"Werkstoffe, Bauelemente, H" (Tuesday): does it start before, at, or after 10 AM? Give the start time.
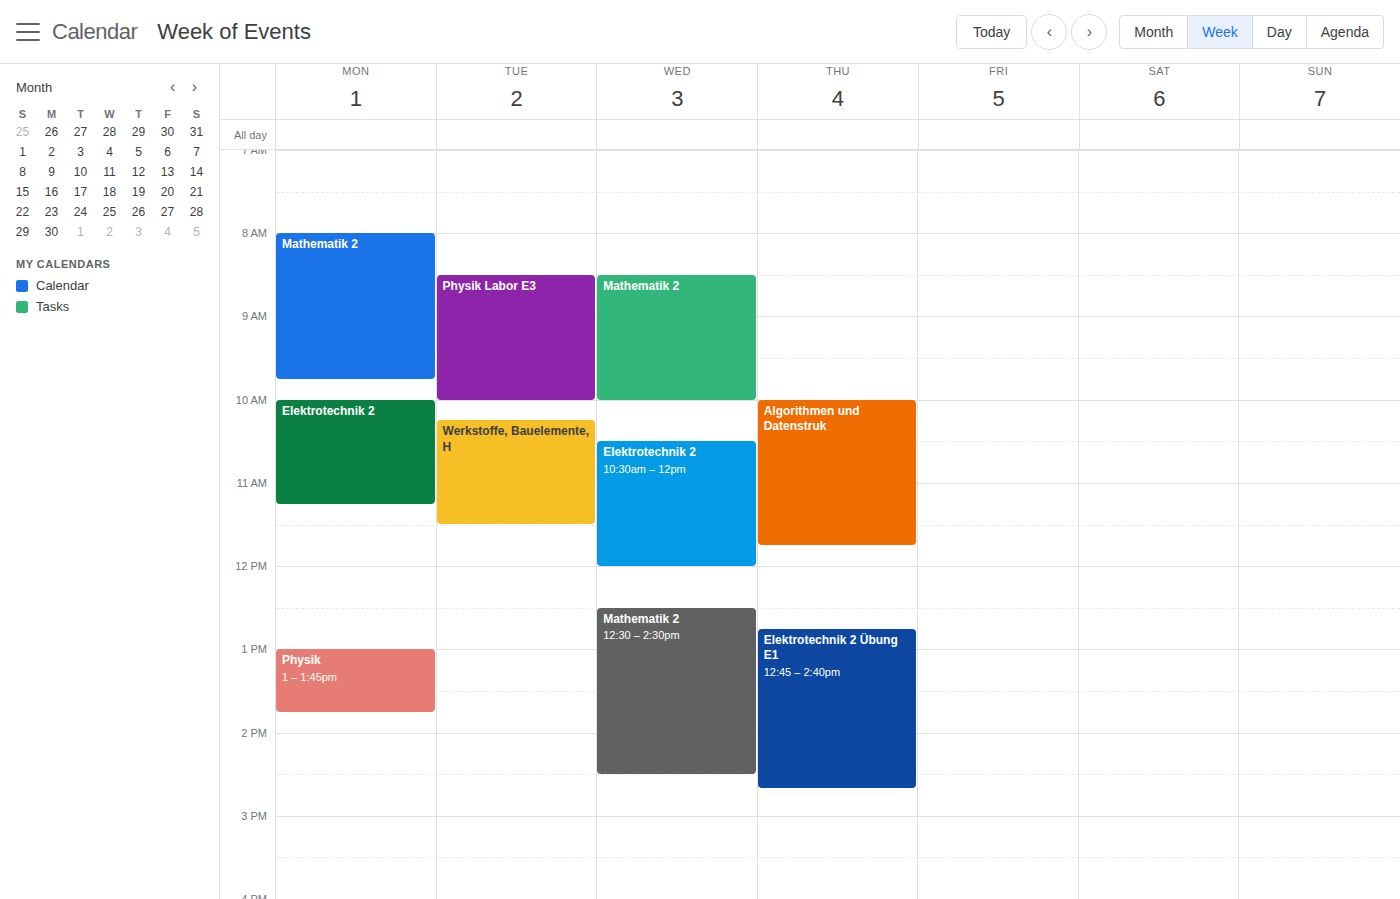
10:15 AM -- after 10 AM, 15 minutes below the 10 AM line.